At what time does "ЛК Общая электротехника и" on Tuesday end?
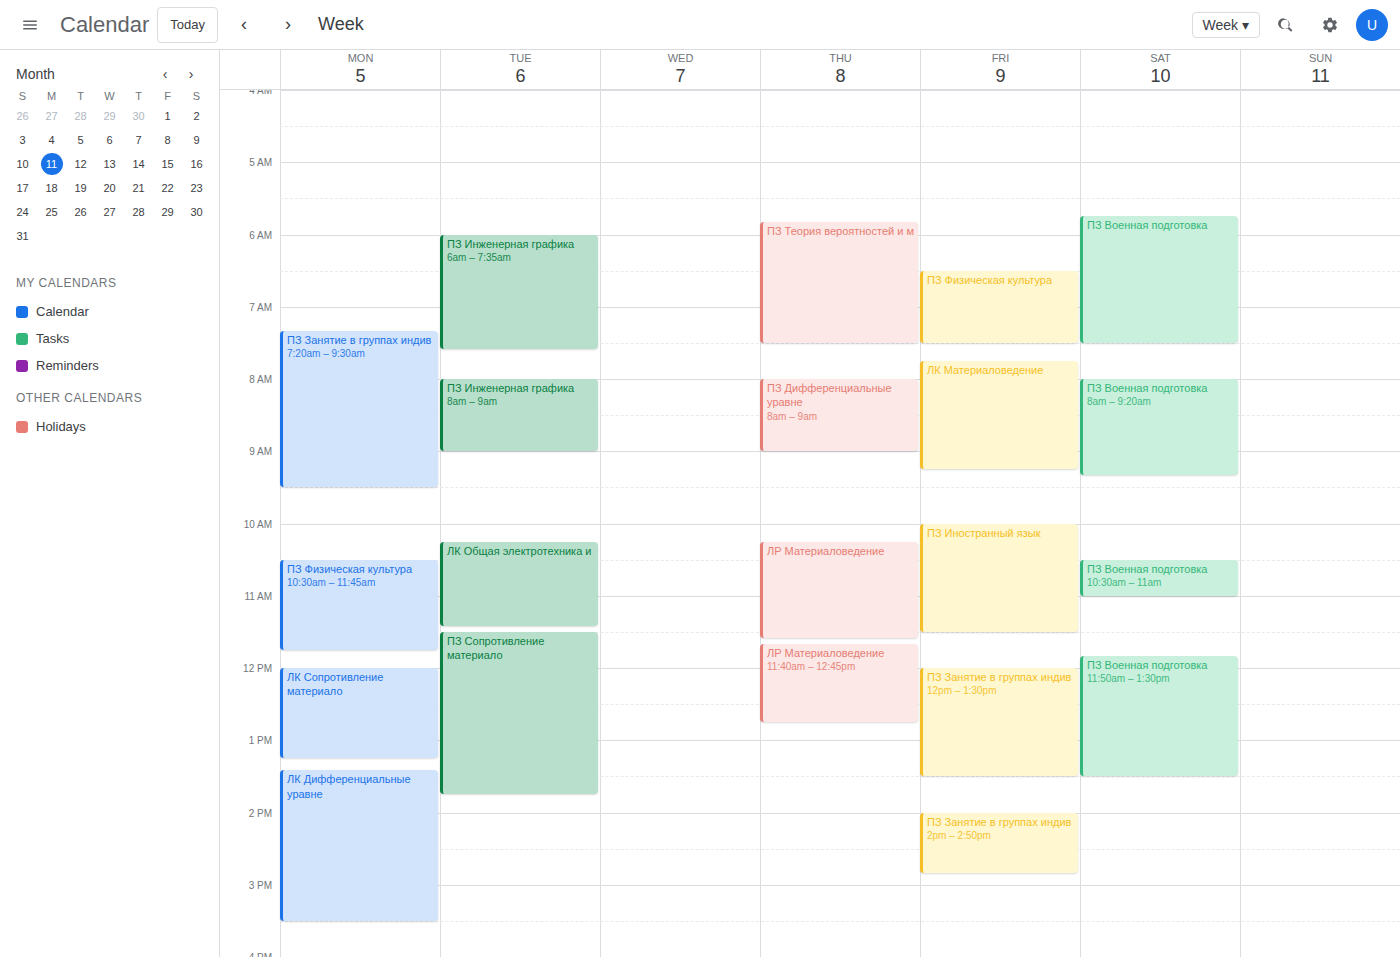
11:25